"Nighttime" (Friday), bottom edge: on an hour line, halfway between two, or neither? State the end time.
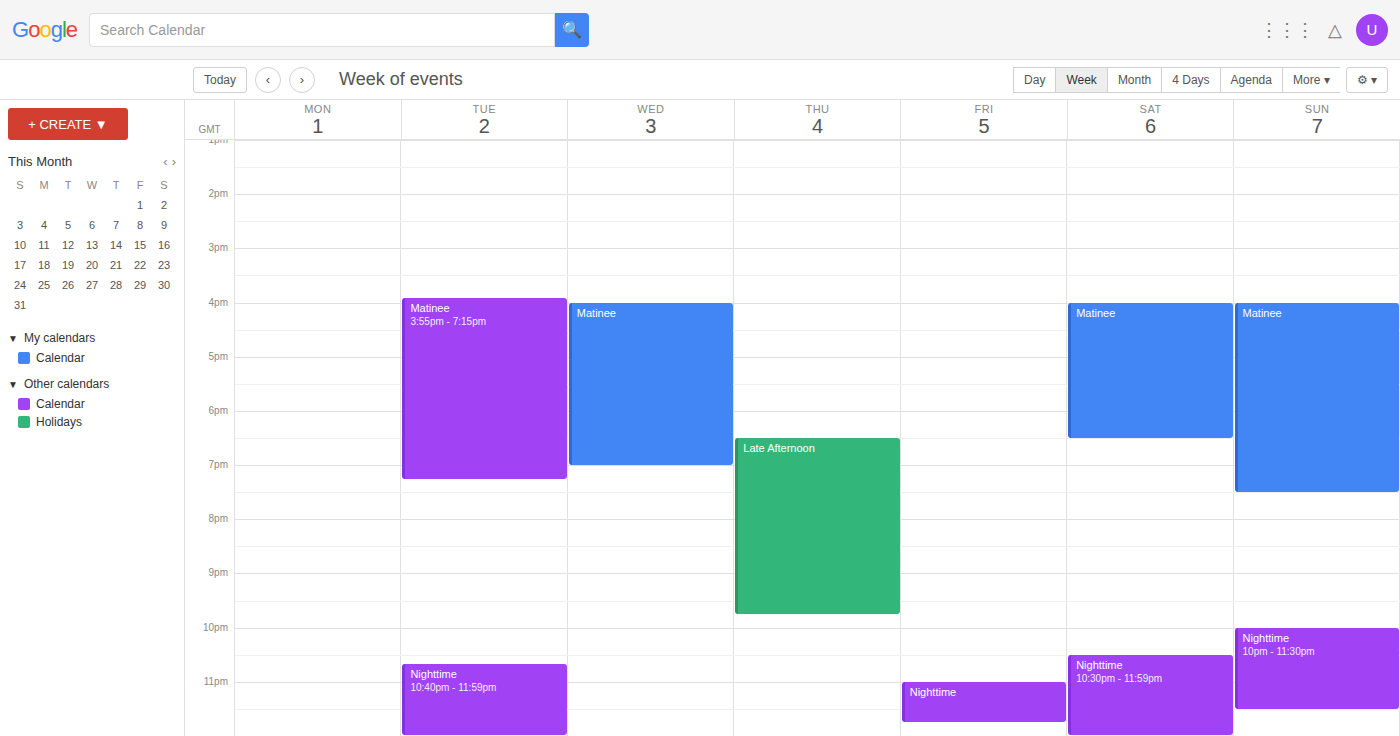
11:45 PM -- neither: three quarters of the way from the 11 PM line to the 12 AM line.